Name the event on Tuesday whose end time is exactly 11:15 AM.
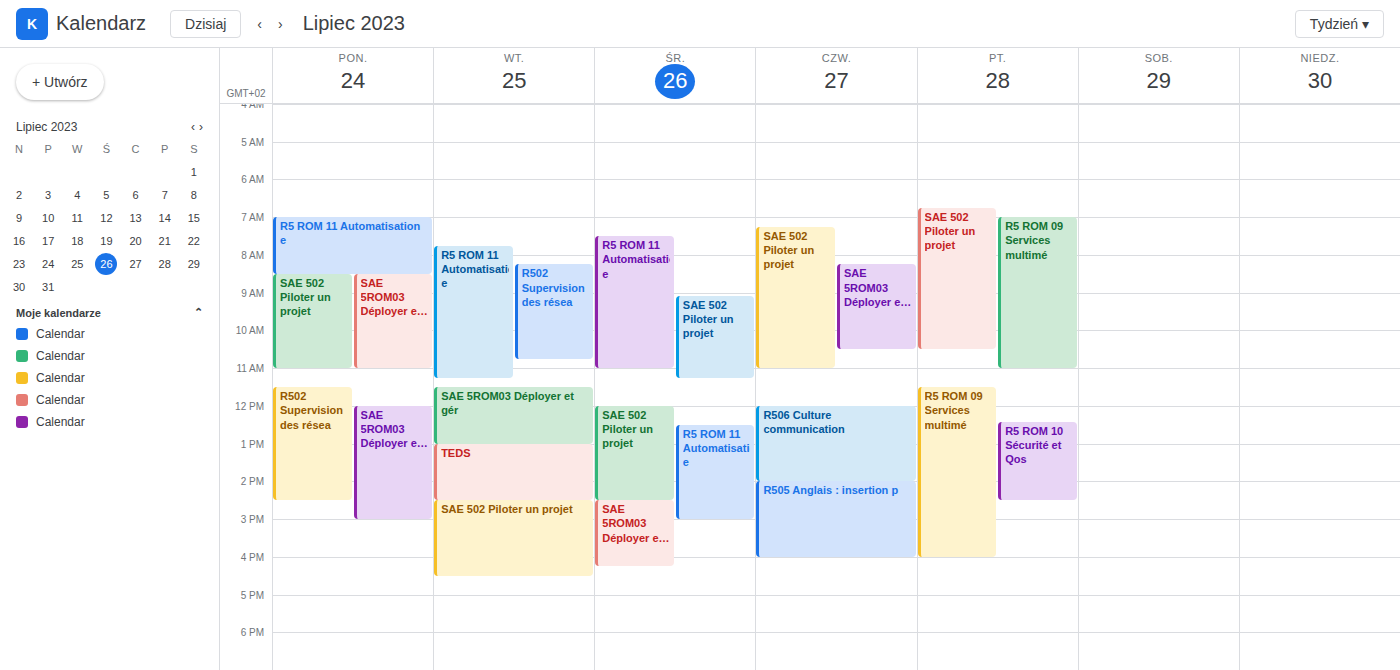
"R5 ROM 11 Automatisation e"